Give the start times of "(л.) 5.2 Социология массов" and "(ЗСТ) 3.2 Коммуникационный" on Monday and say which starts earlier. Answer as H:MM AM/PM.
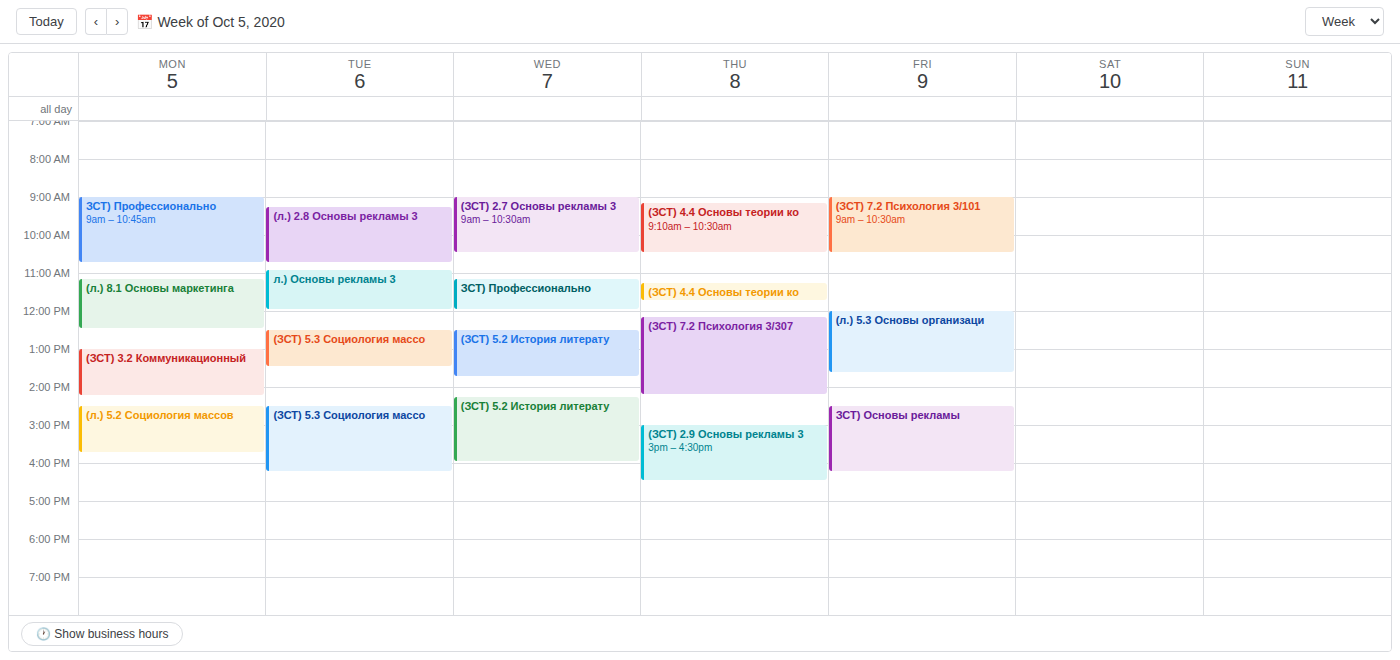
"(ЗСТ) 3.2 Коммуникационный" 1:00 PM; "(л.) 5.2 Социология массов" 2:30 PM.